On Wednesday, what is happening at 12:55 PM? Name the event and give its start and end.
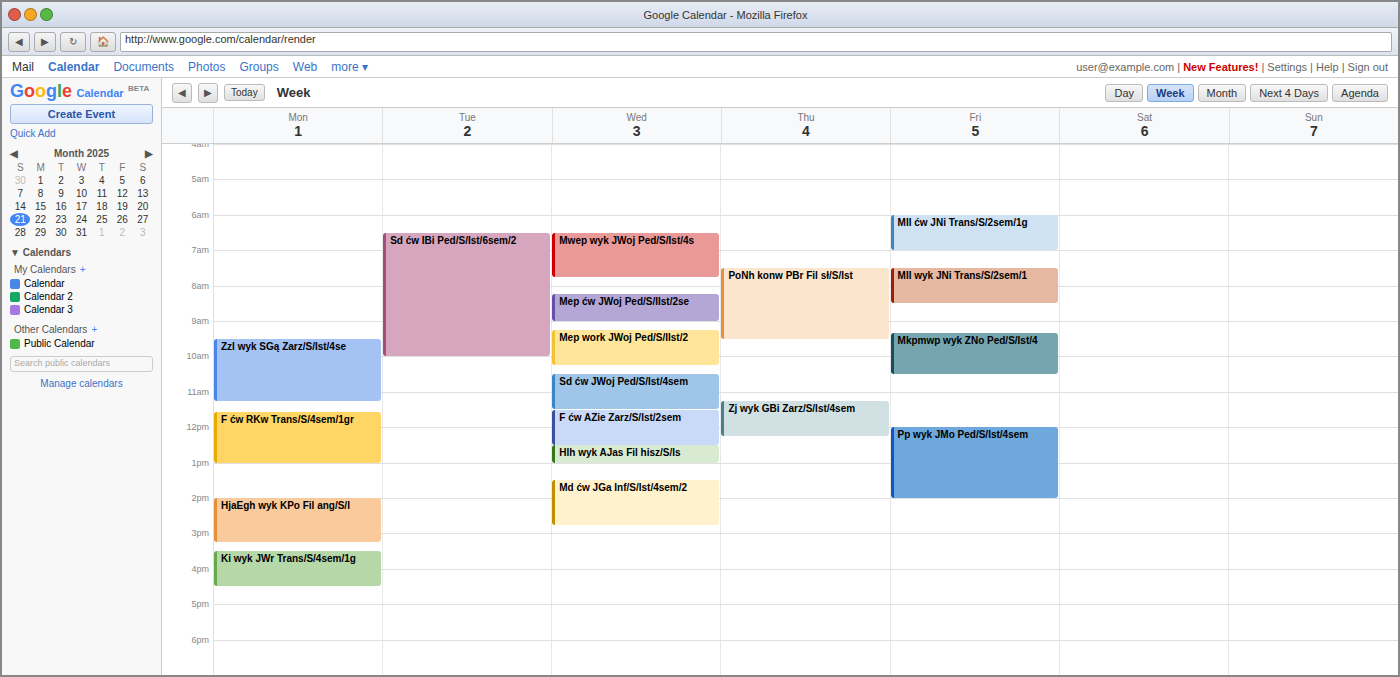
"Hlh wyk AJas Fil hisz/S/Is", 12:30 PM to 1:00 PM